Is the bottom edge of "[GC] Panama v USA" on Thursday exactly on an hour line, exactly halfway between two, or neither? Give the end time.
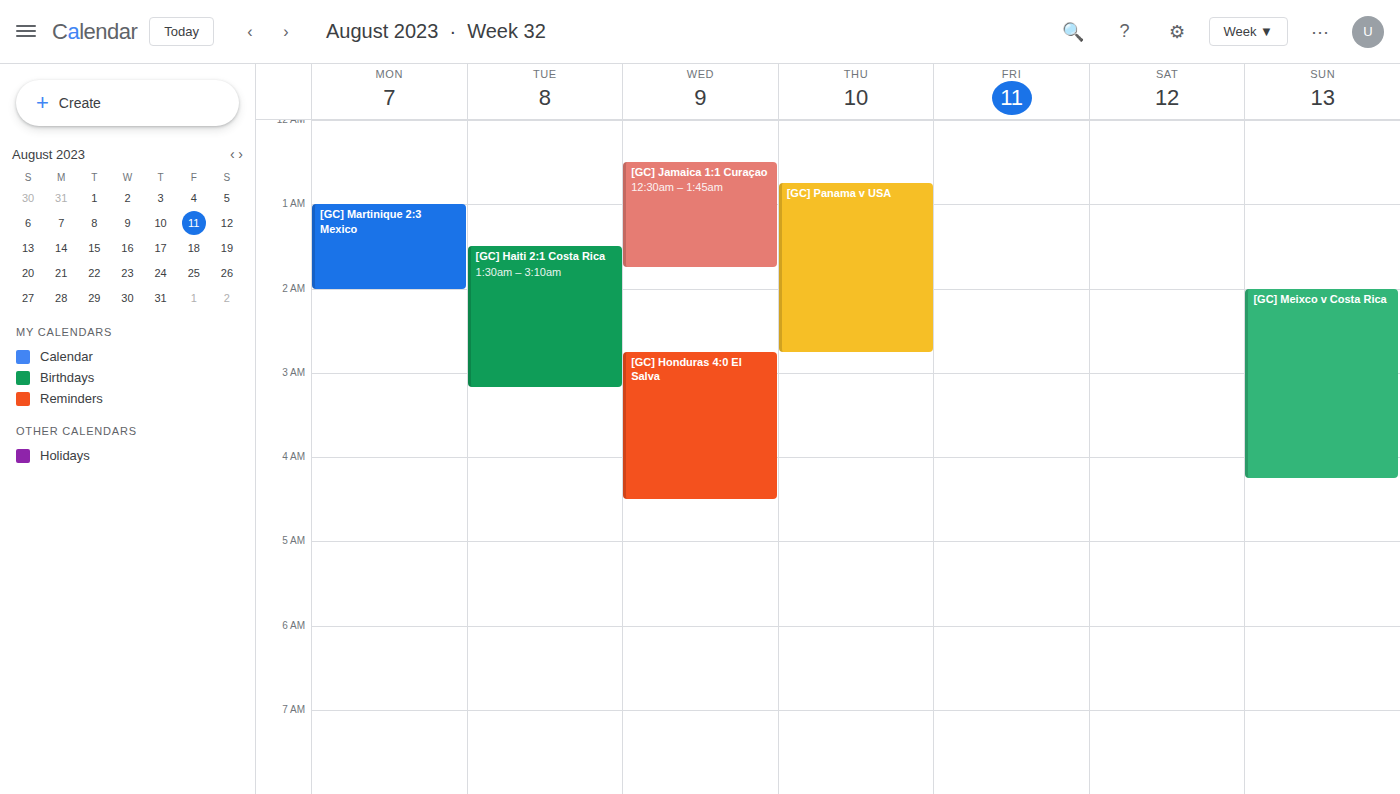
2:45 AM -- neither: three quarters of the way from the 2 AM line to the 3 AM line.